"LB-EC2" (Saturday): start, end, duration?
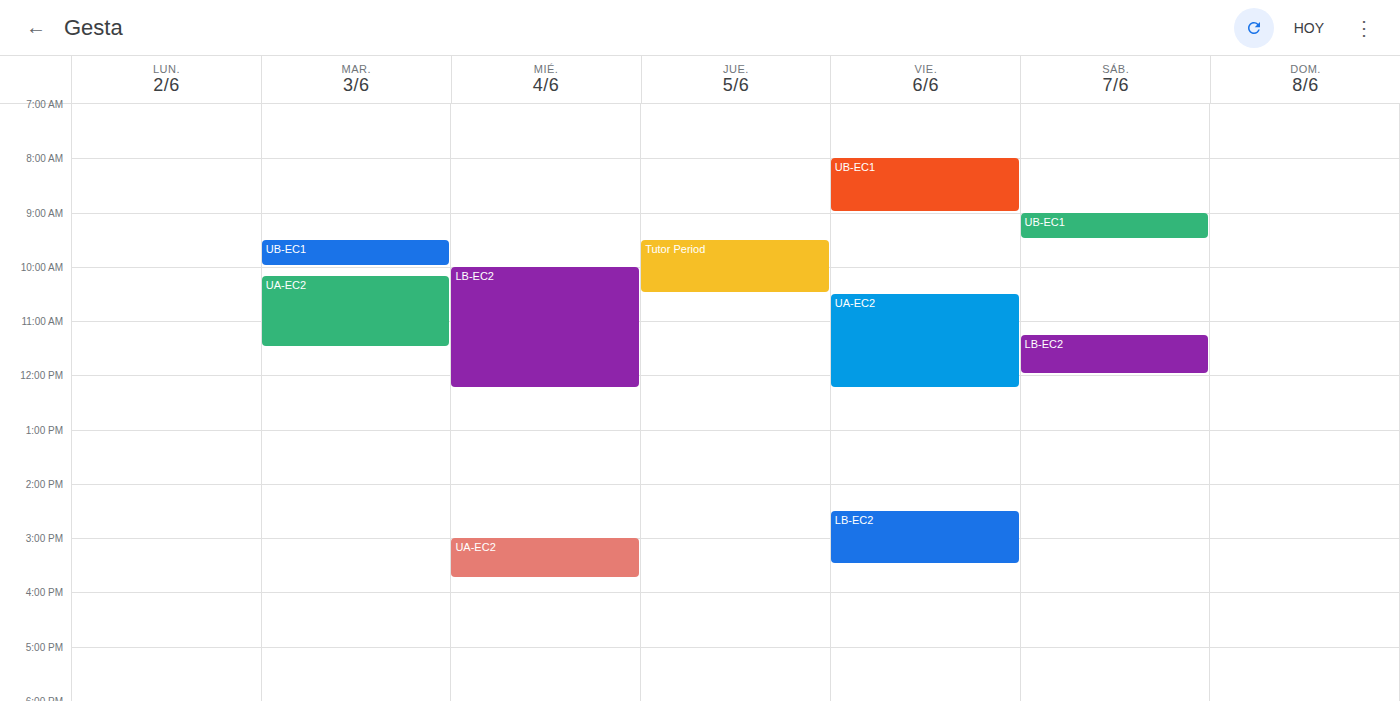
11:15 AM to 12:00 PM, 45 minutes